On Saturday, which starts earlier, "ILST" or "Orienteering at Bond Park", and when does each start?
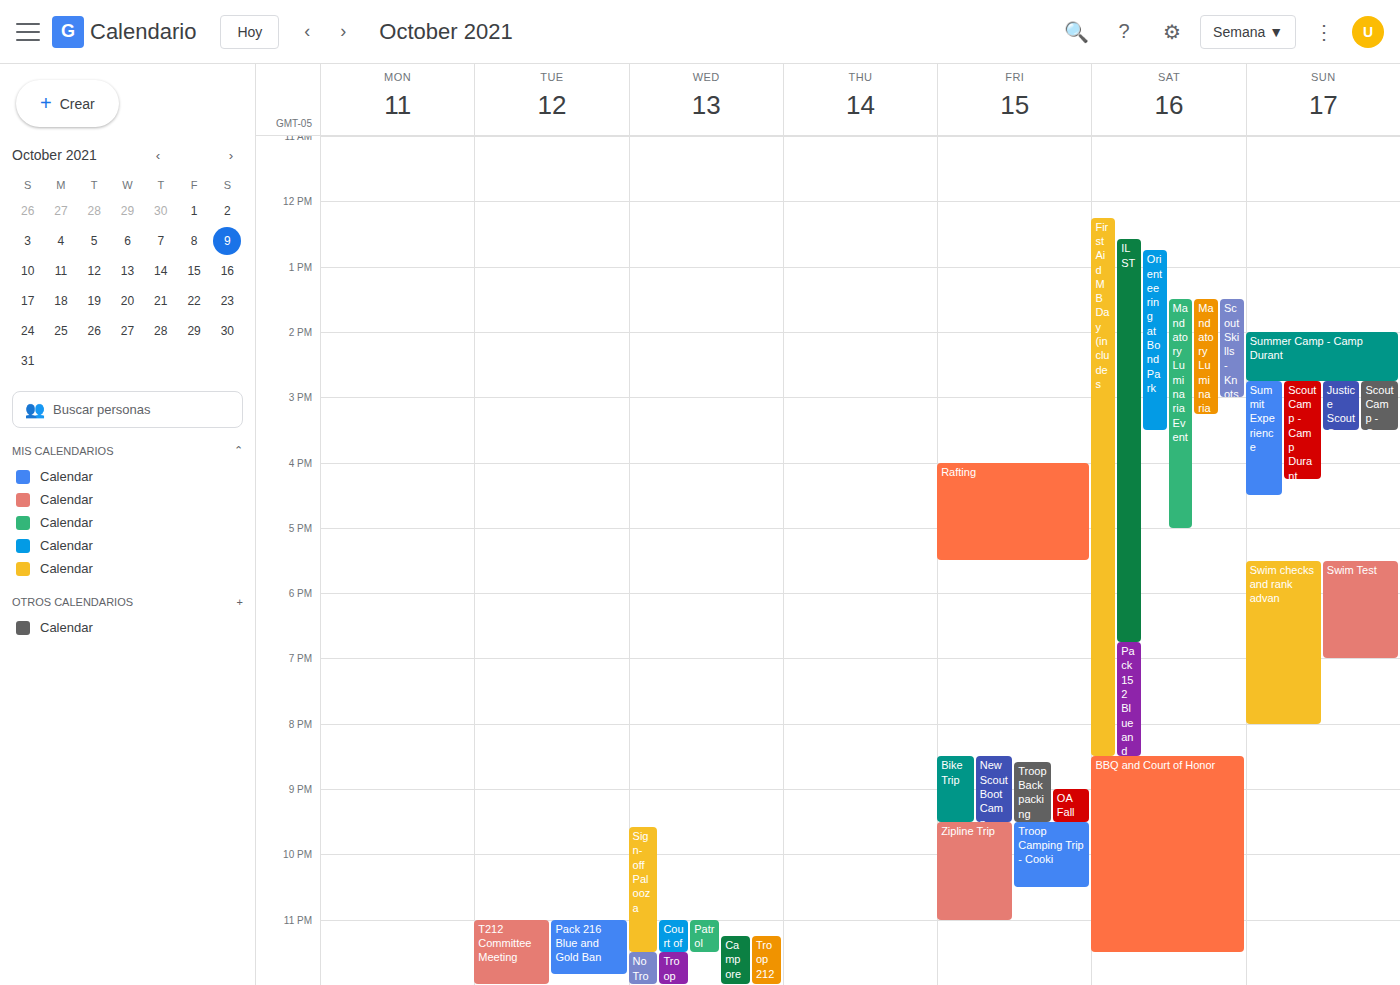
"ILST" 12:35 PM; "Orienteering at Bond Park" 12:45 PM.